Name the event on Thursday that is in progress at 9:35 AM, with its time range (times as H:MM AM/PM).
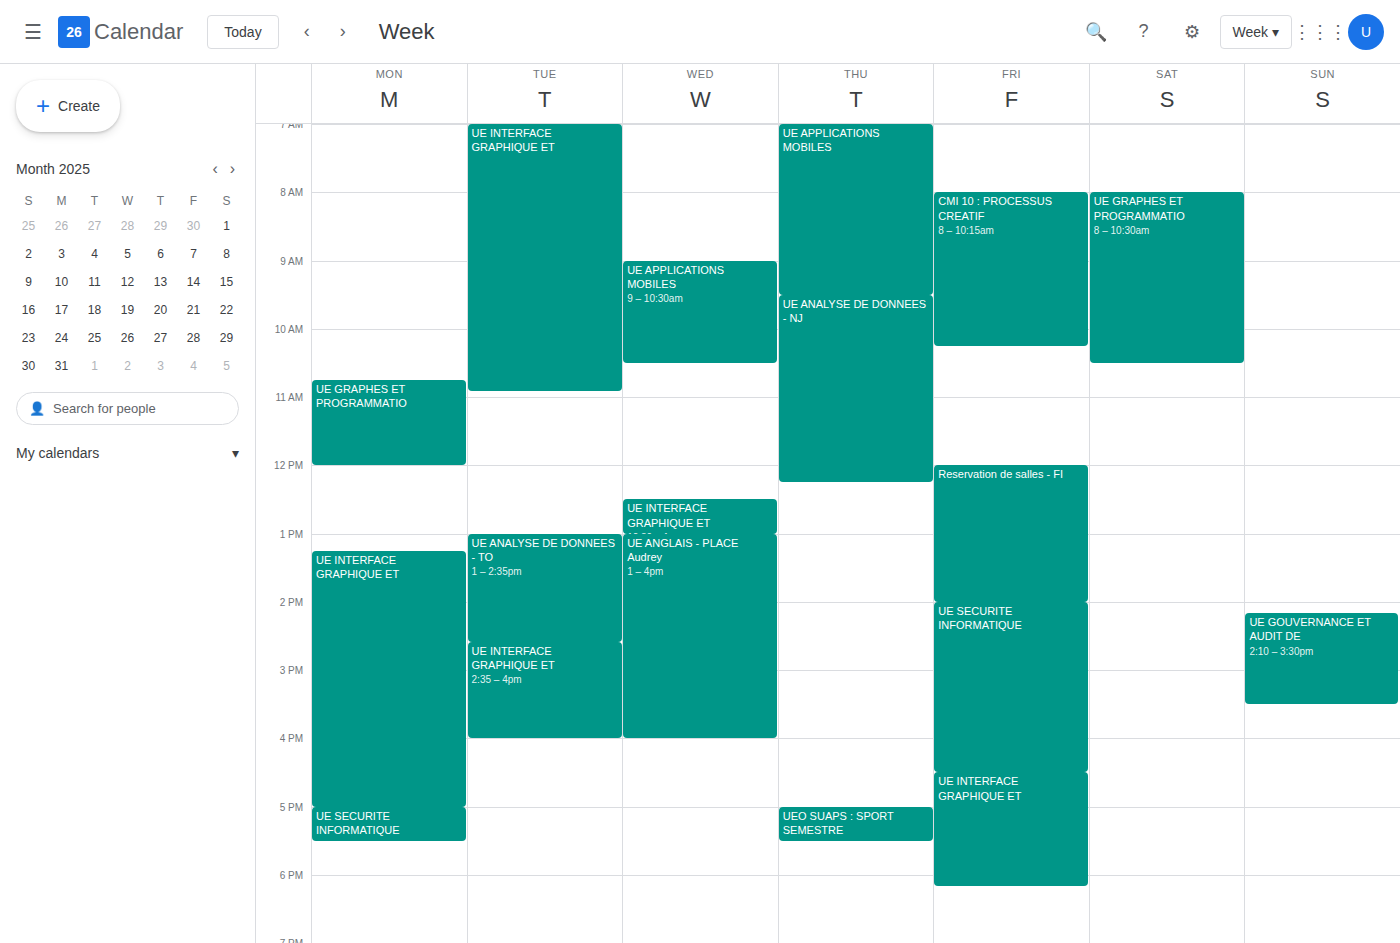
"UE ANALYSE DE DONNEES - NJ", 9:30 AM to 12:15 PM